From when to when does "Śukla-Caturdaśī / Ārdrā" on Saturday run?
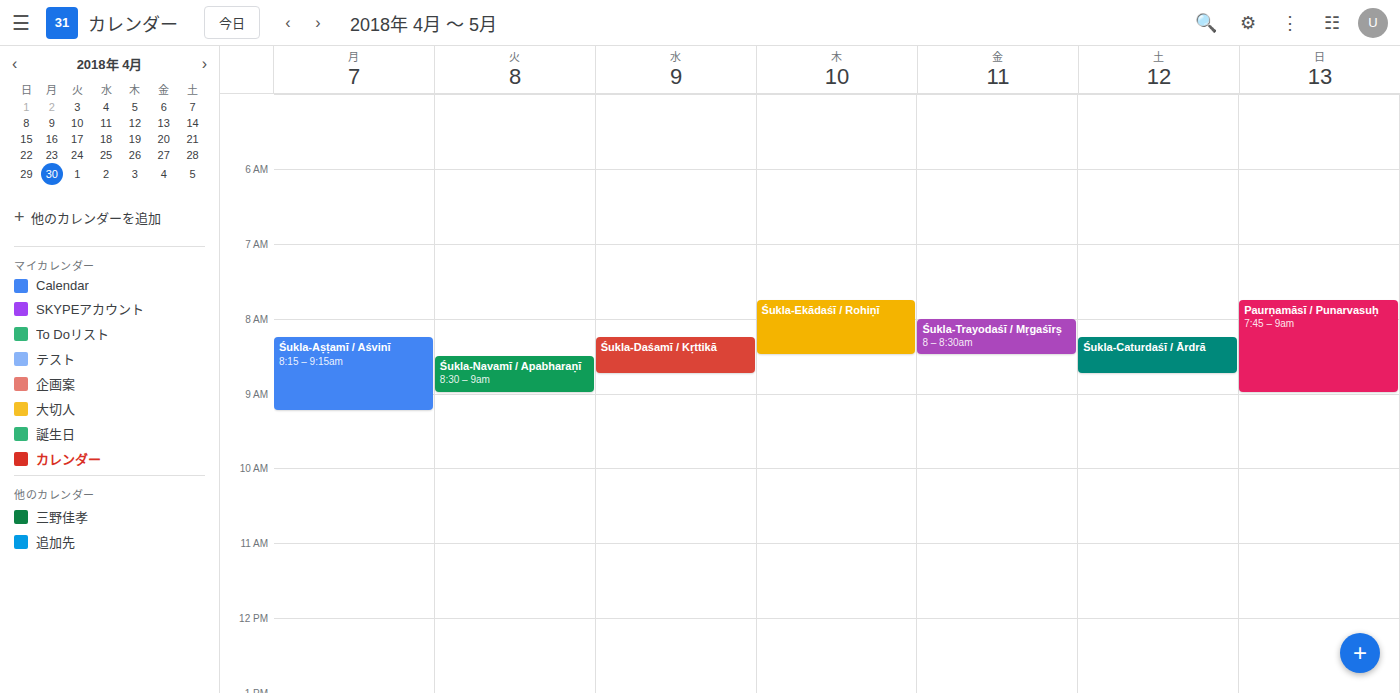
08:15 to 08:45